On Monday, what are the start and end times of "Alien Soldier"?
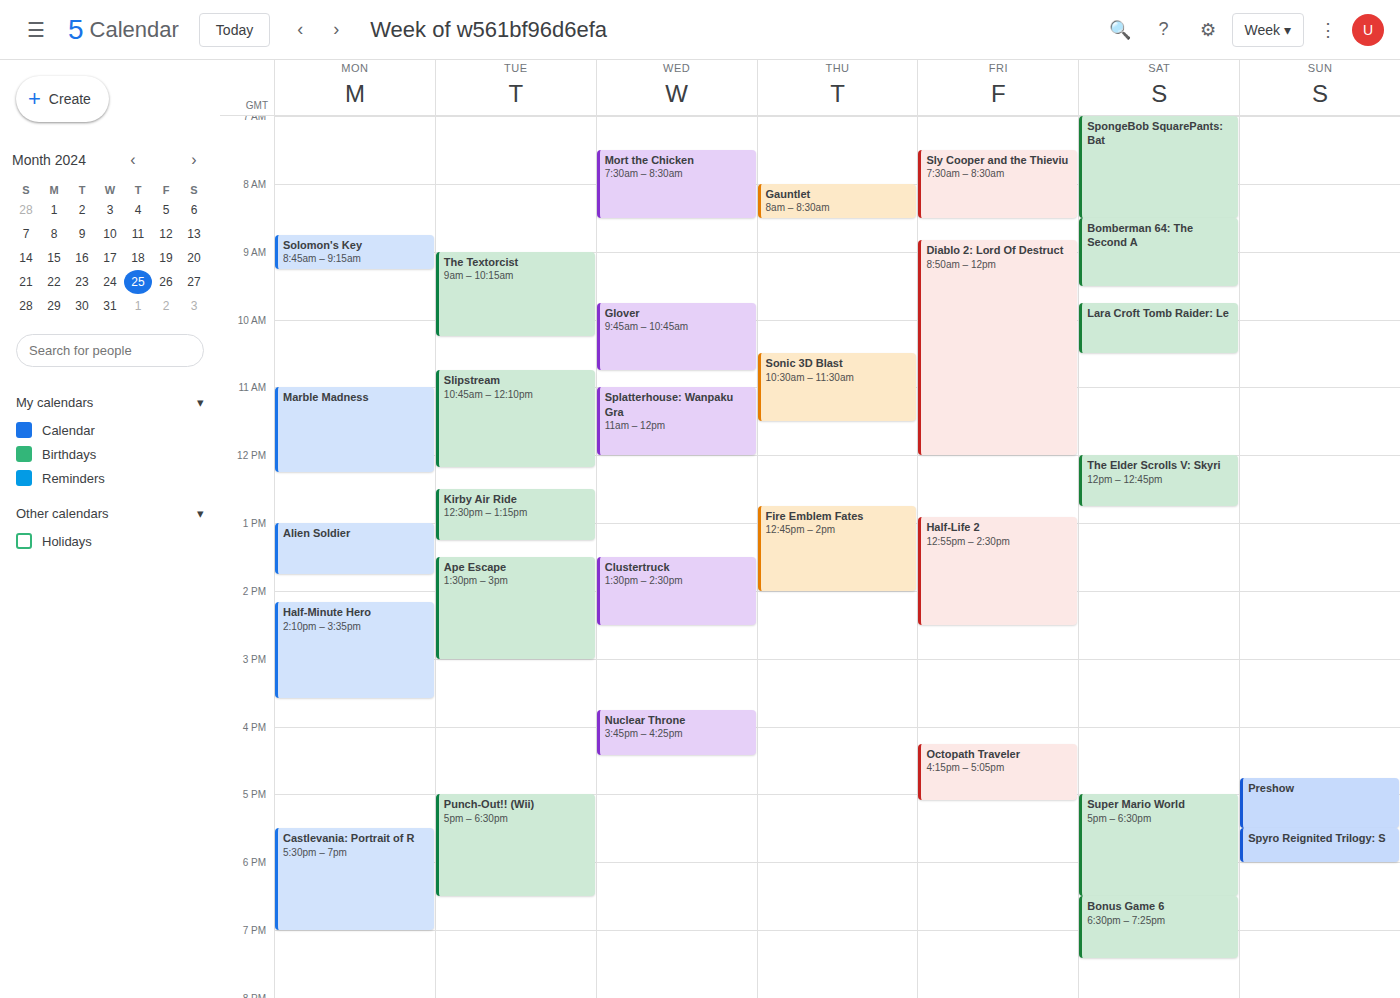
1:00 PM to 1:45 PM